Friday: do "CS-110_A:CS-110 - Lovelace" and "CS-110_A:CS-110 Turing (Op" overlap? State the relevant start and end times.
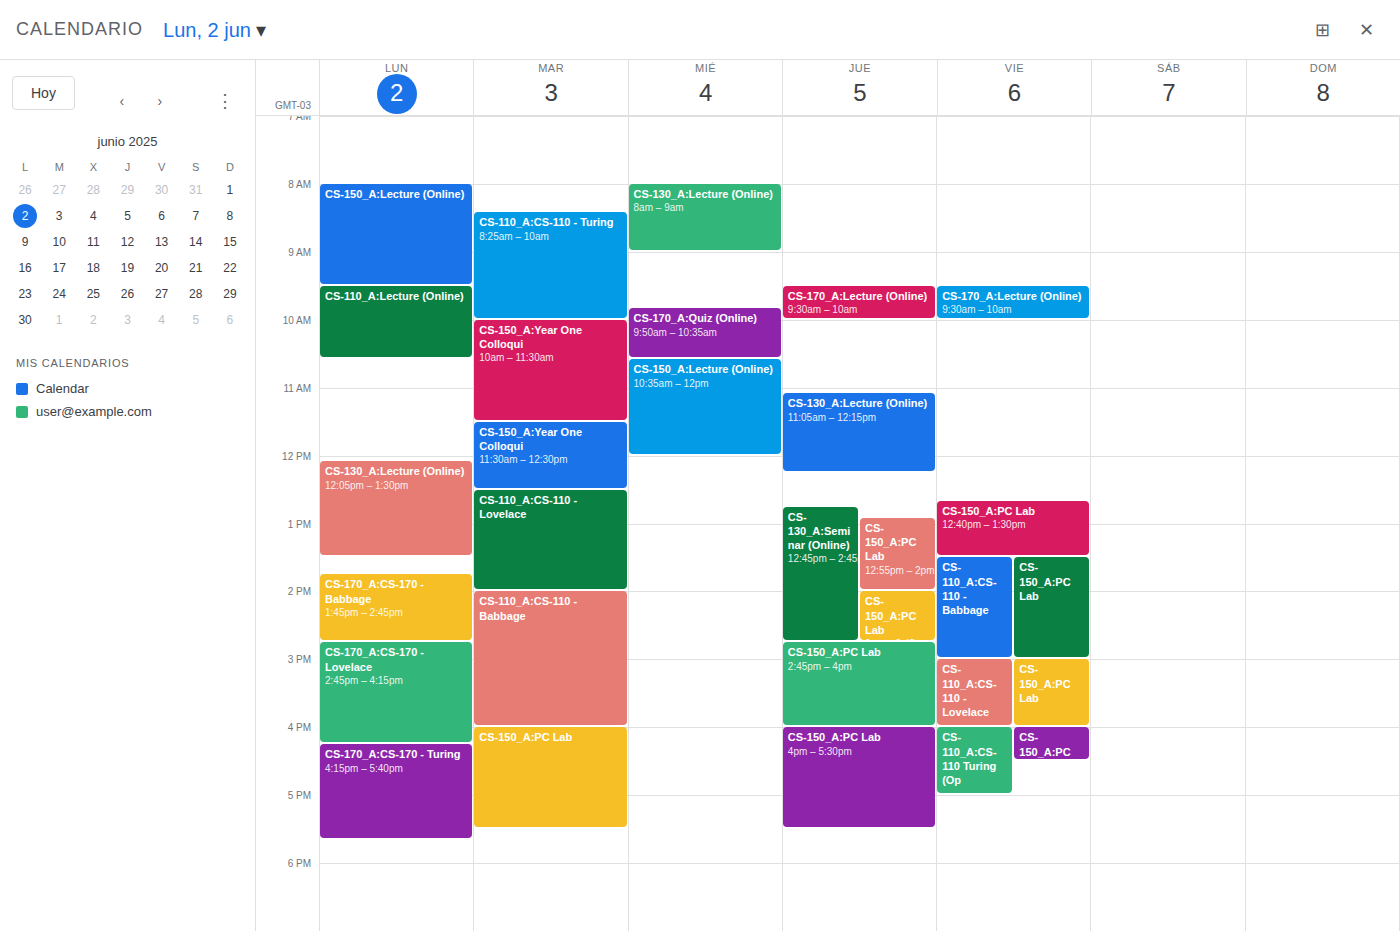
"CS-110_A:CS-110 - Lovelace" ends at 4:00 PM, exactly when "CS-110_A:CS-110 Turing (Op" starts -- they touch but do not overlap.